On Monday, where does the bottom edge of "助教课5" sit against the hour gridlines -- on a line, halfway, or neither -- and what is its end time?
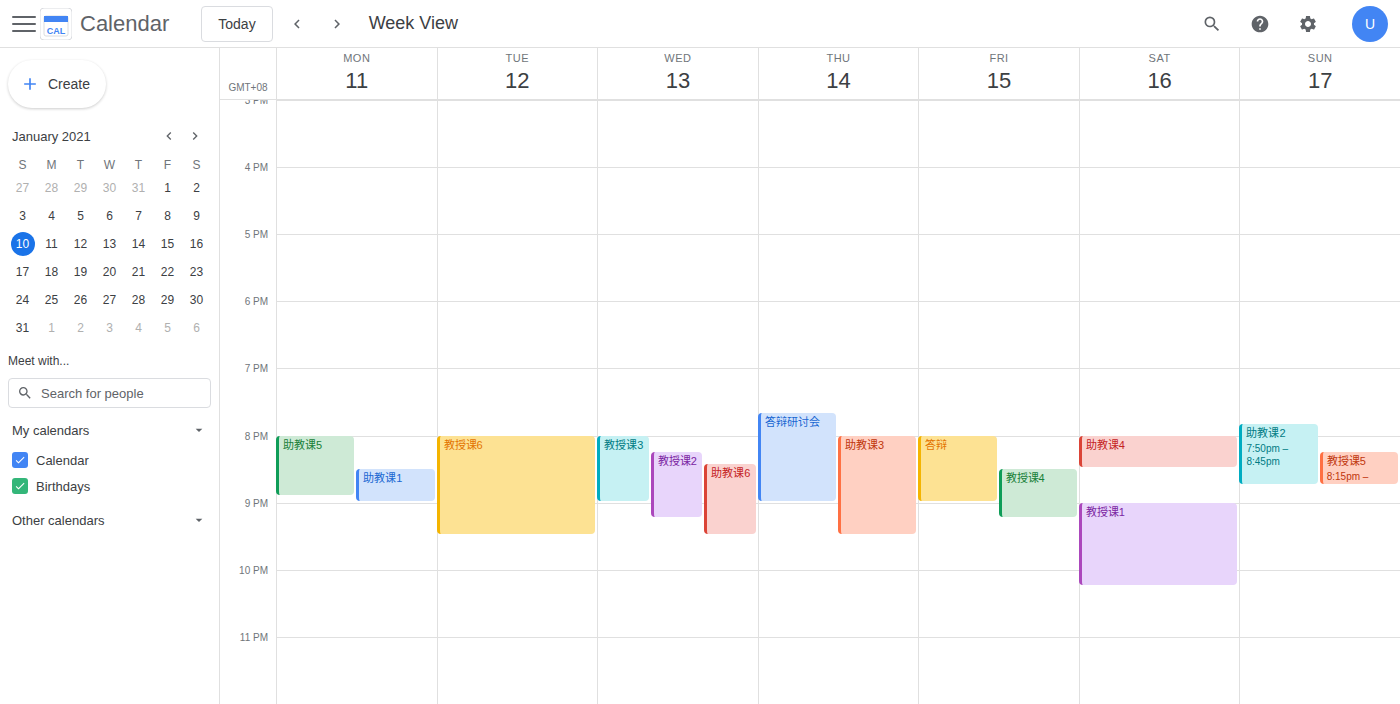
8:55 PM -- neither: 55 minutes below the 8 PM line and 5 minutes above the 9 PM line.